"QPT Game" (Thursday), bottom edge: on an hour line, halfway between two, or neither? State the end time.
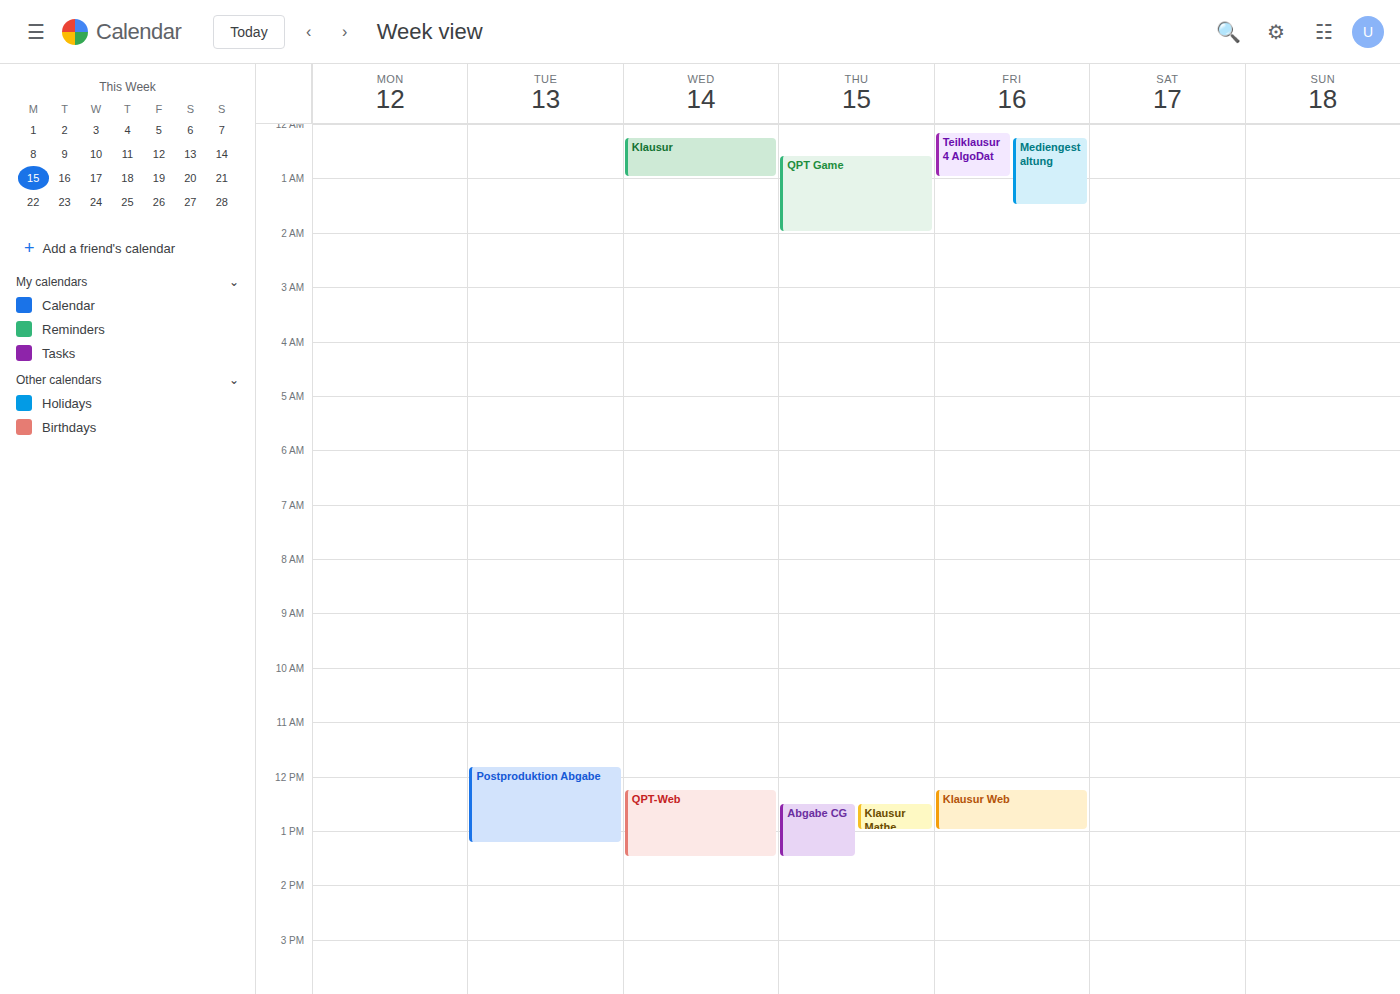
02:00 -- exactly on the 02:00 line.